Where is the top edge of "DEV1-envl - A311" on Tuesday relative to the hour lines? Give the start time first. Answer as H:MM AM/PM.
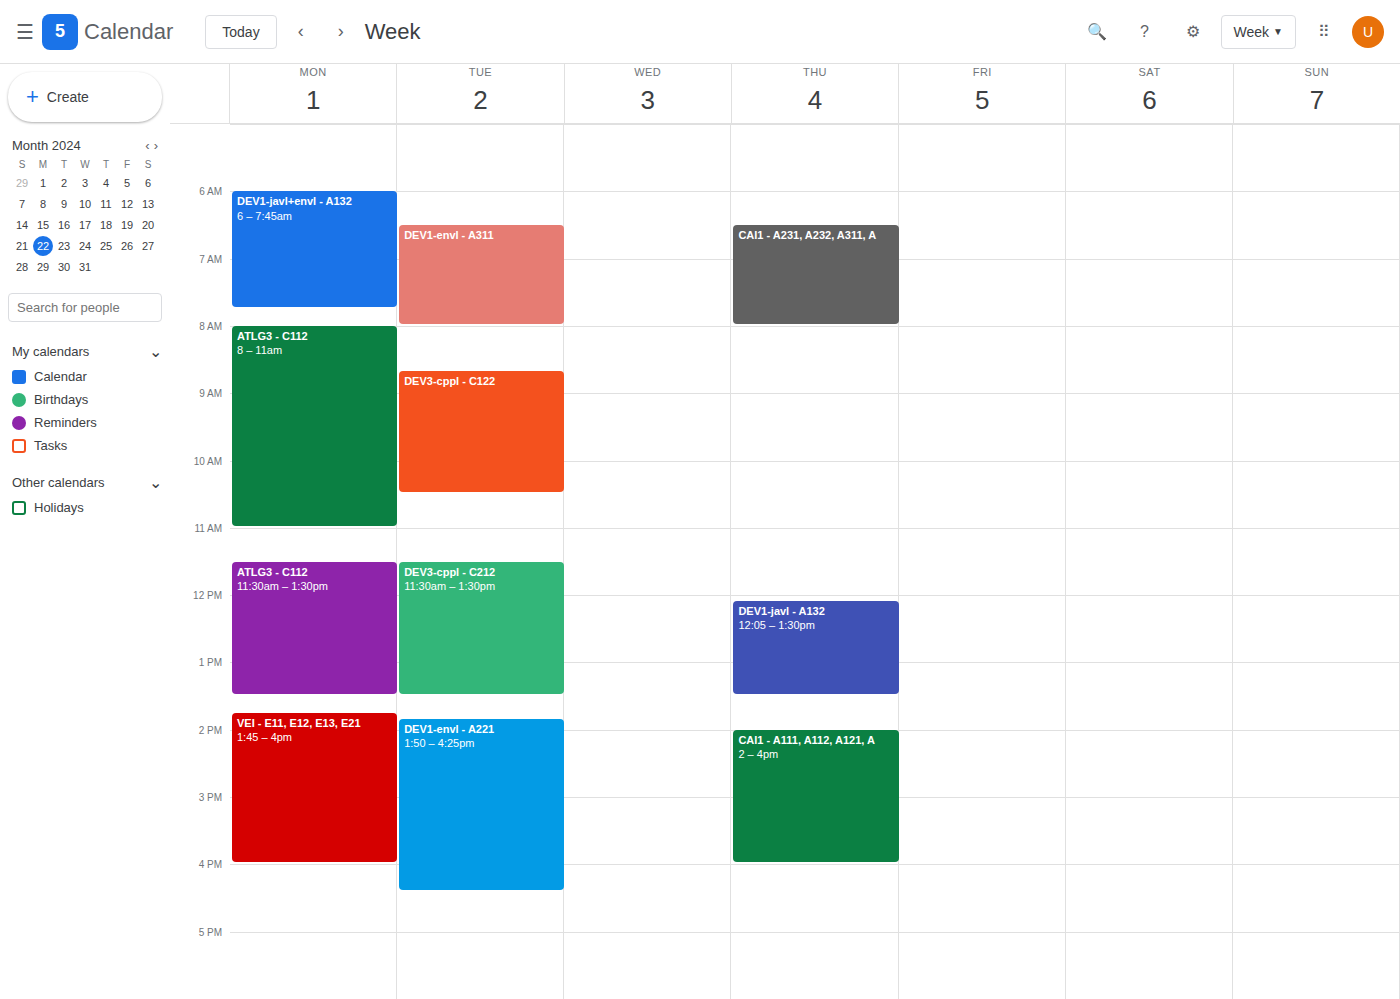
6:30 AM -- halfway between the 6 AM and 7 AM lines.